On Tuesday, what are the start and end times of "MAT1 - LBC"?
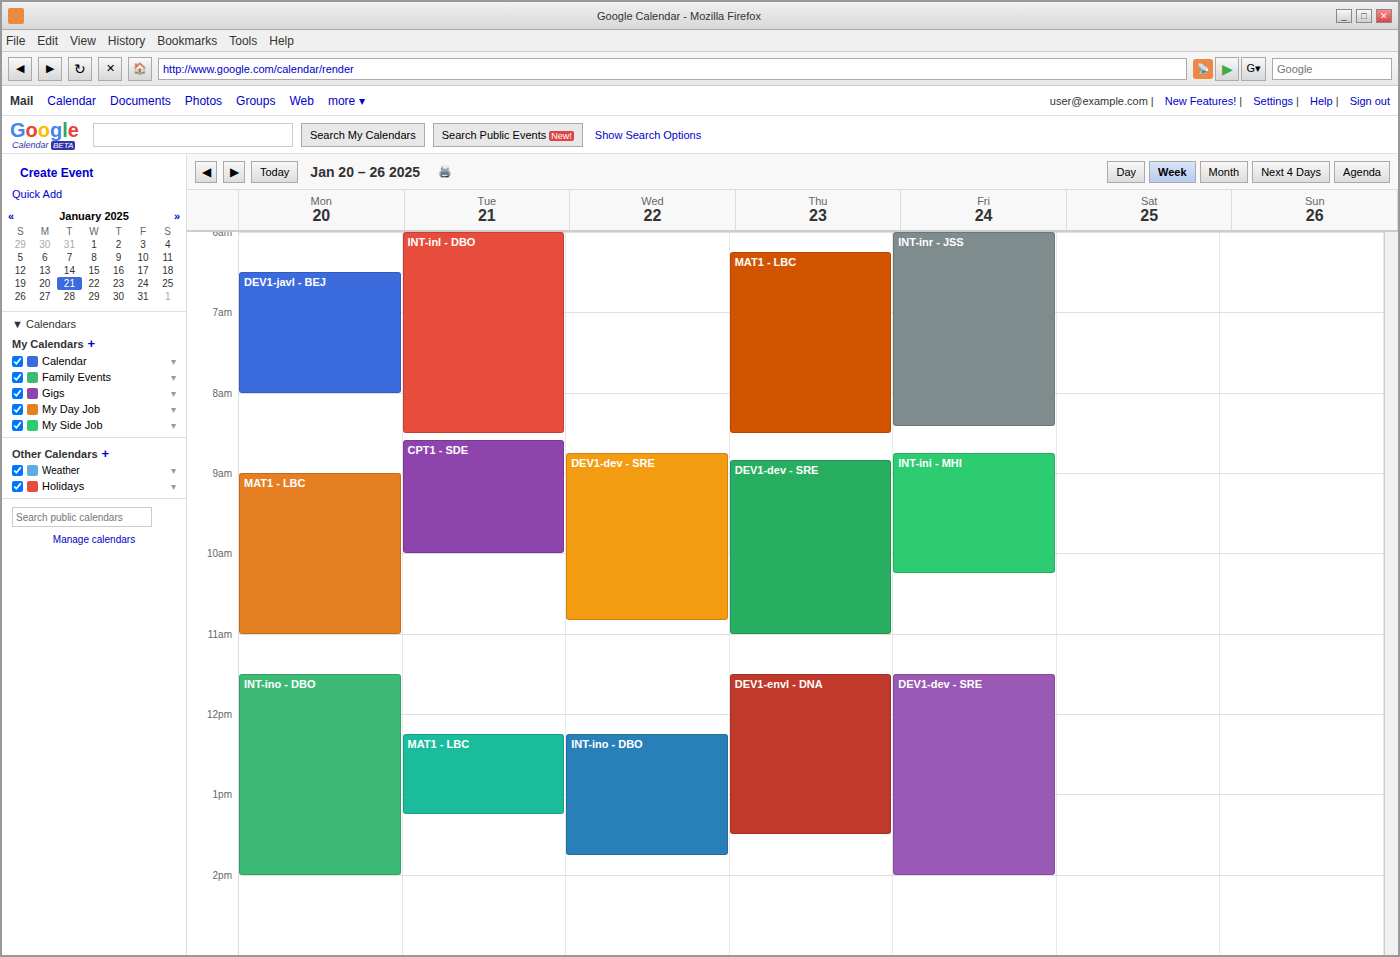
12:15 PM to 1:15 PM